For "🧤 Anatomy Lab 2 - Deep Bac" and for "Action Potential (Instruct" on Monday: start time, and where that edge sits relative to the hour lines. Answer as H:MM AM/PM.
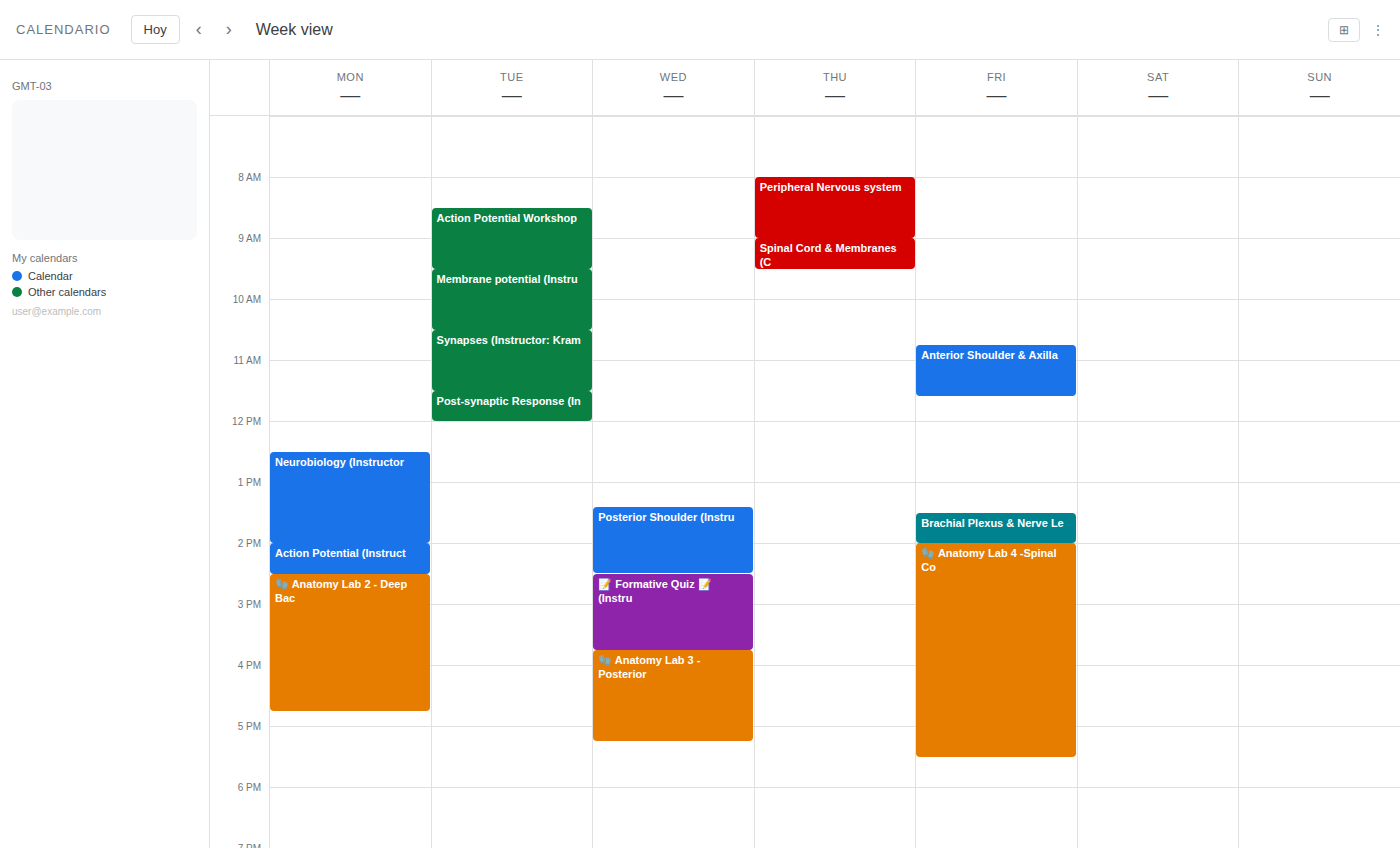
"🧤 Anatomy Lab 2 - Deep Bac": 2:30 PM, halfway between the 2 PM and 3 PM lines. "Action Potential (Instruct": 2:00 PM, exactly on the 2 PM line.